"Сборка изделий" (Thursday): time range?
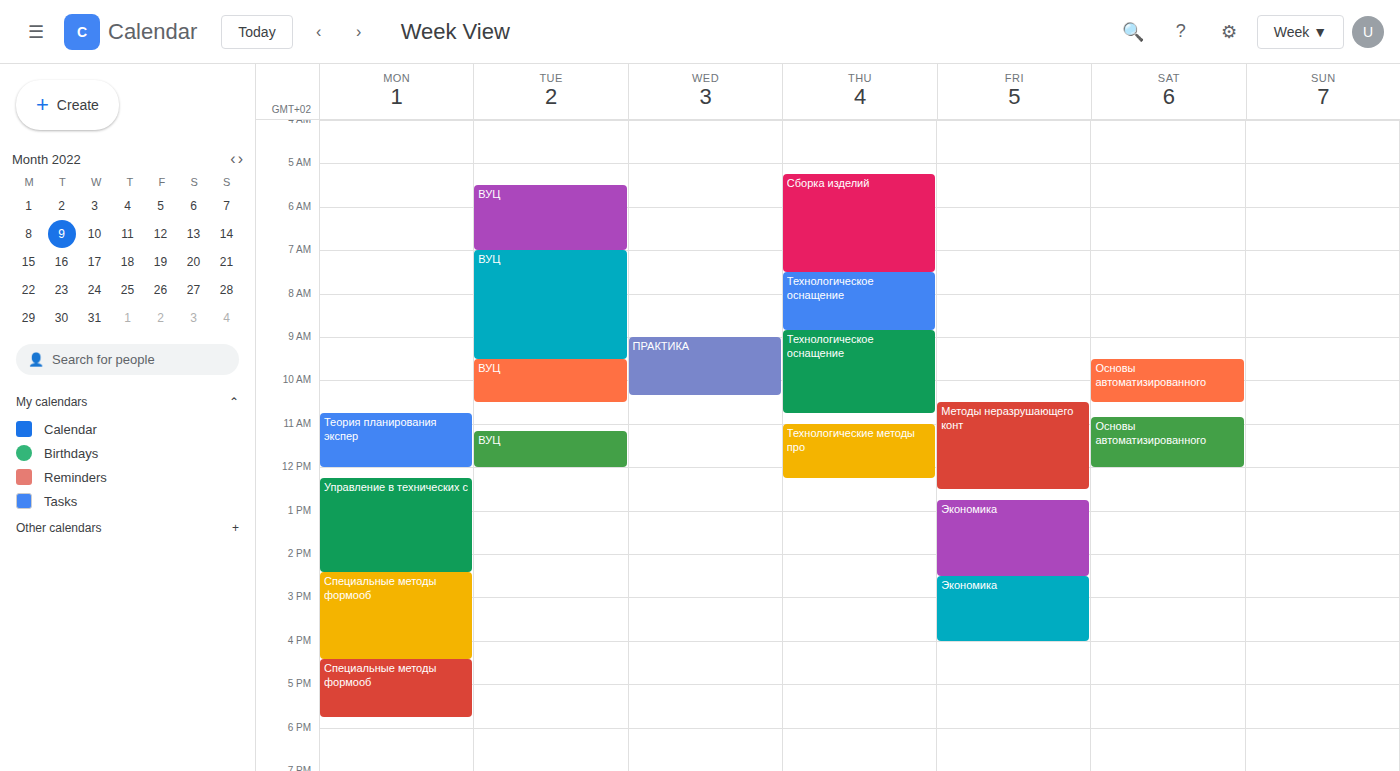
5:15 AM to 7:30 AM